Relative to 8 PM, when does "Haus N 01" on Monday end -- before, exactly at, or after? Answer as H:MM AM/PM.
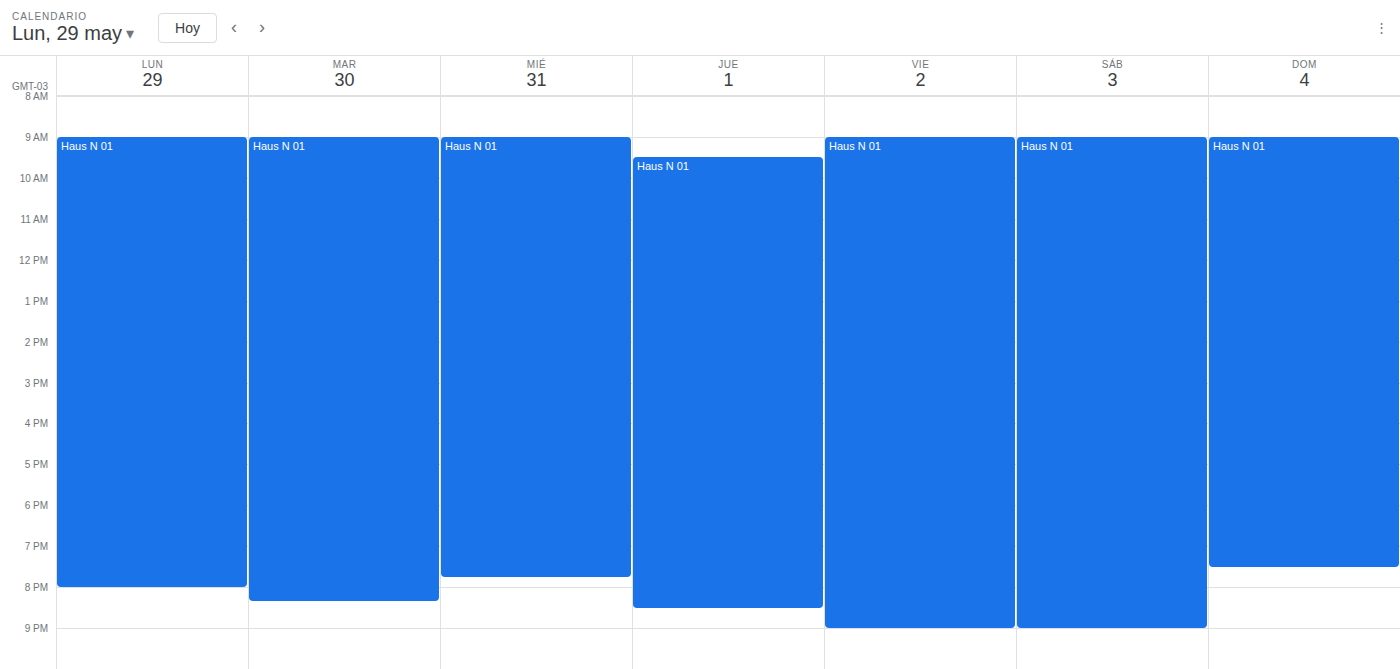
8:00 PM -- exactly at 8 PM, on the 8 PM line.